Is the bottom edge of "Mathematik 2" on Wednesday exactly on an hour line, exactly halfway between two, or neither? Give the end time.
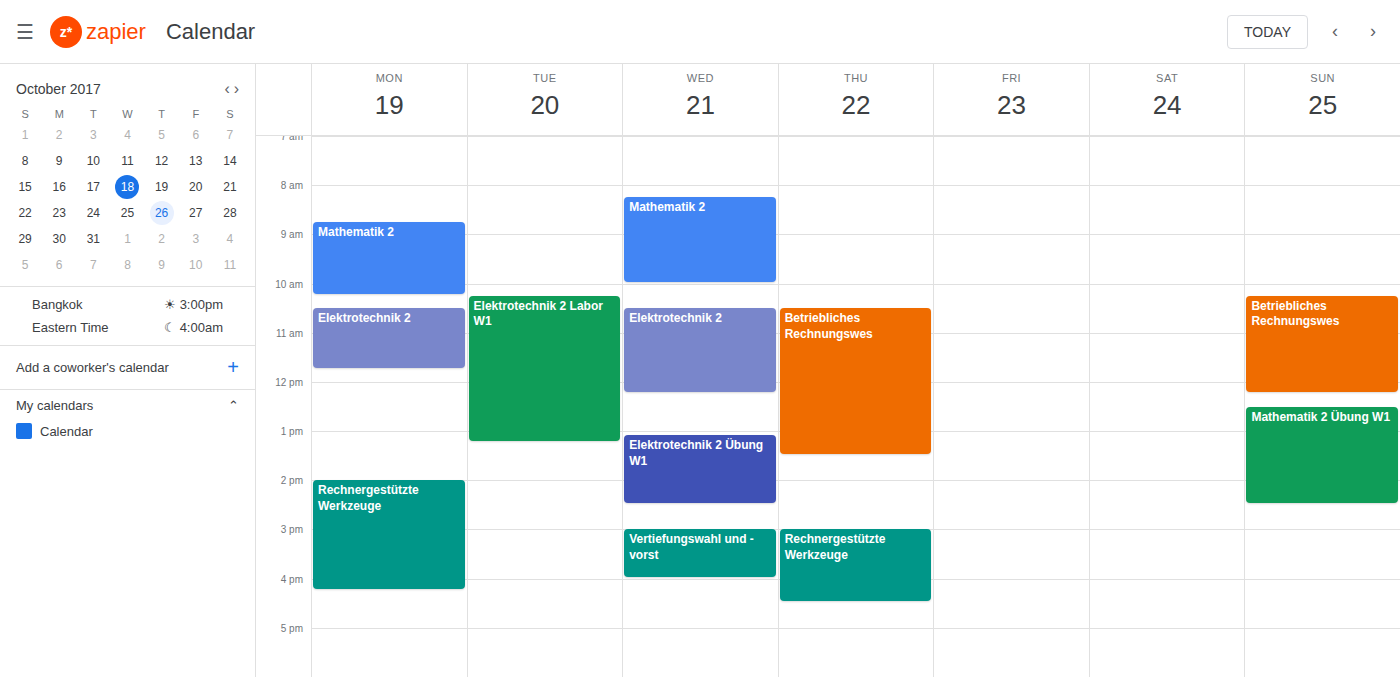
10:00 AM -- exactly on the 10 AM line.